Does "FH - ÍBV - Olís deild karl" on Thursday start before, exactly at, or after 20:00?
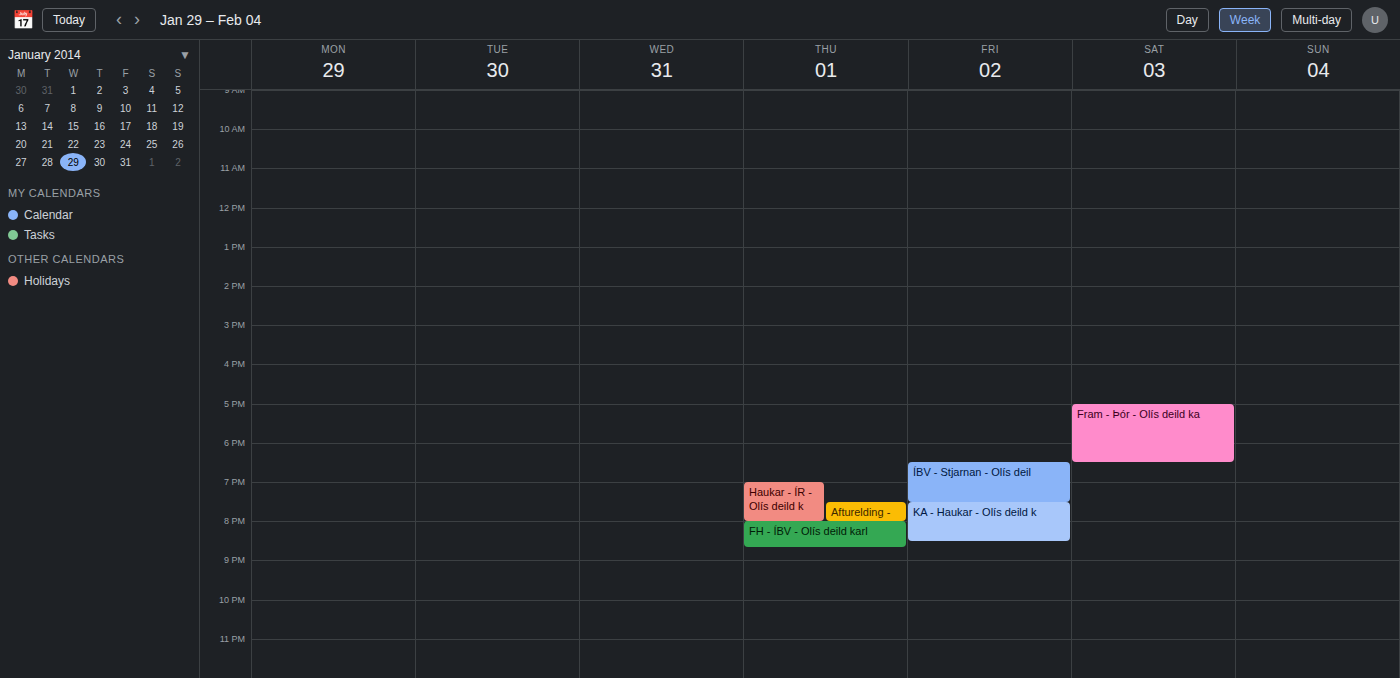
20:00 -- exactly at 20:00, on the 20:00 line.